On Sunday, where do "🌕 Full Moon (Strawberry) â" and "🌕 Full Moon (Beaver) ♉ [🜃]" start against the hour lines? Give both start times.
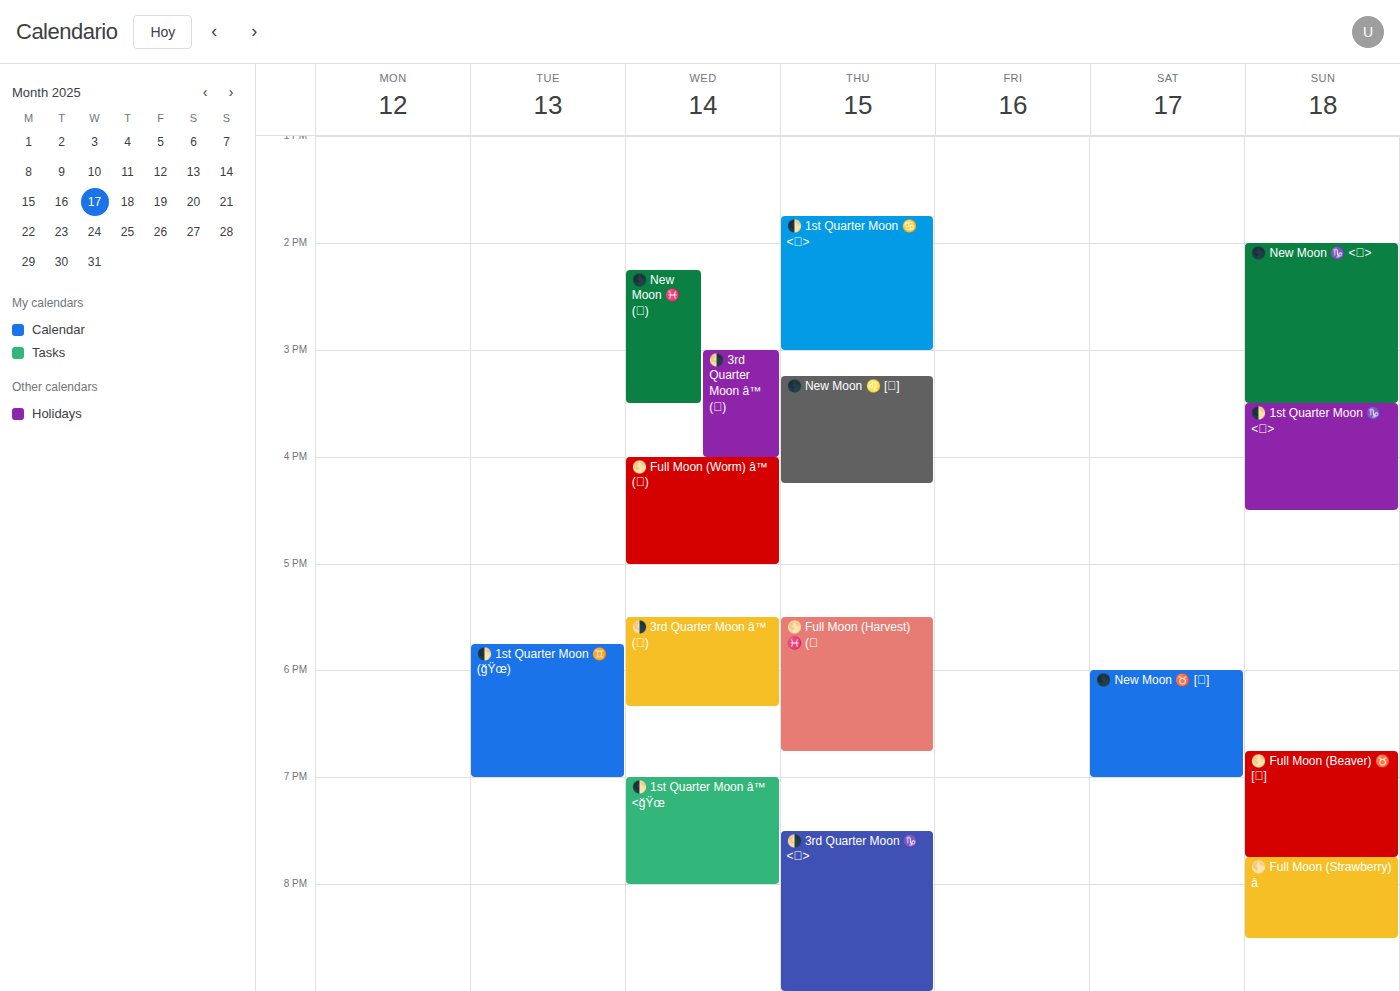
"🌕 Full Moon (Strawberry) â": 7:45 PM, neither: three quarters of the way from the 7 PM line to the 8 PM line. "🌕 Full Moon (Beaver) ♉ [🜃]": 6:45 PM, neither: three quarters of the way from the 6 PM line to the 7 PM line.